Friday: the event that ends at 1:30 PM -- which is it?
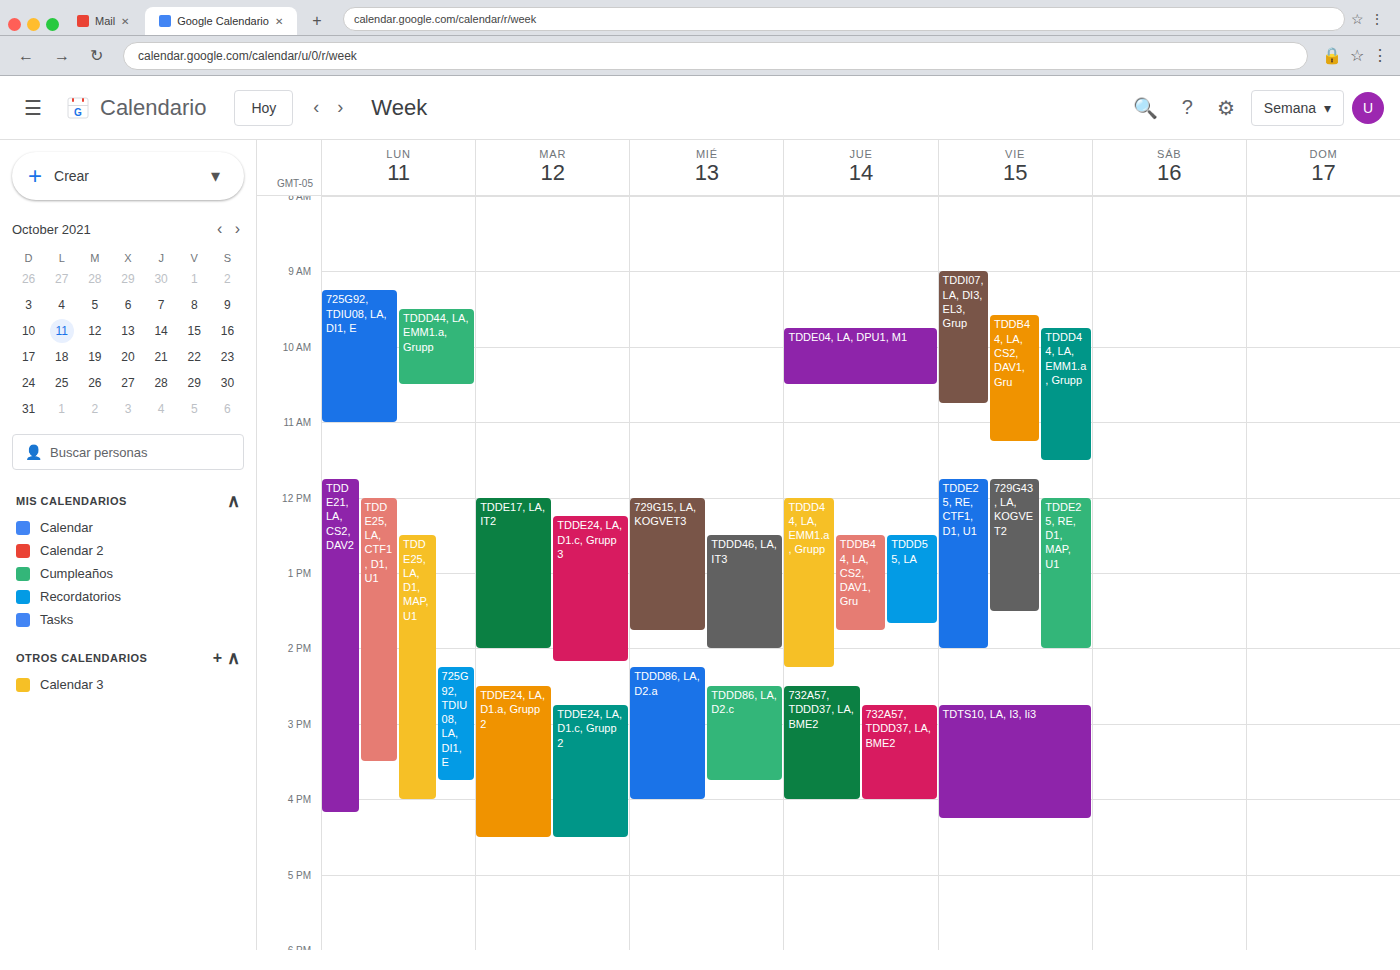
"729G43, LA, KOGVET2"